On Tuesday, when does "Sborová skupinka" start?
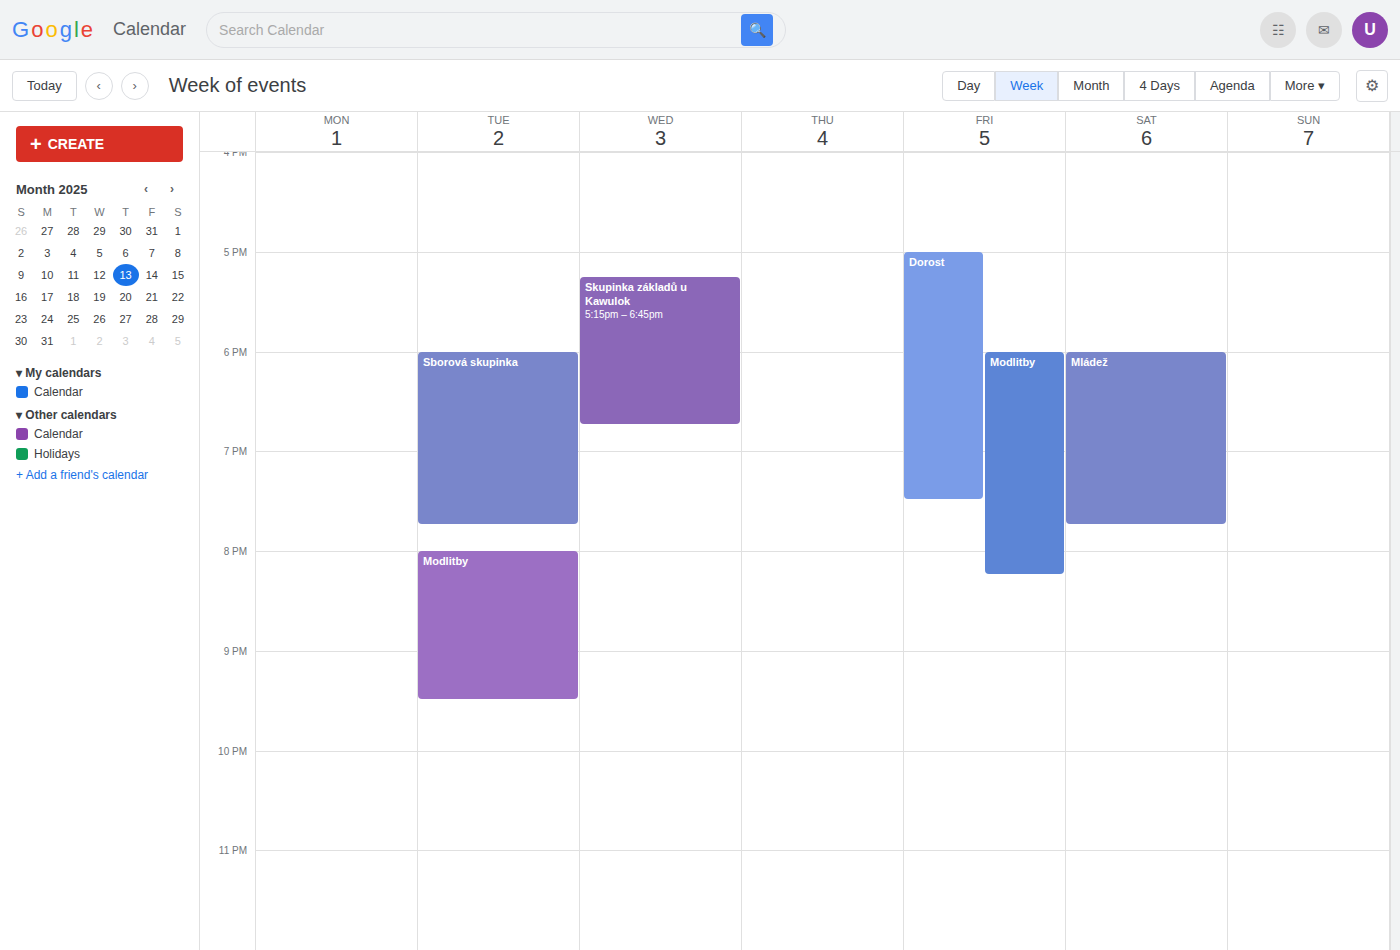
6:00 PM